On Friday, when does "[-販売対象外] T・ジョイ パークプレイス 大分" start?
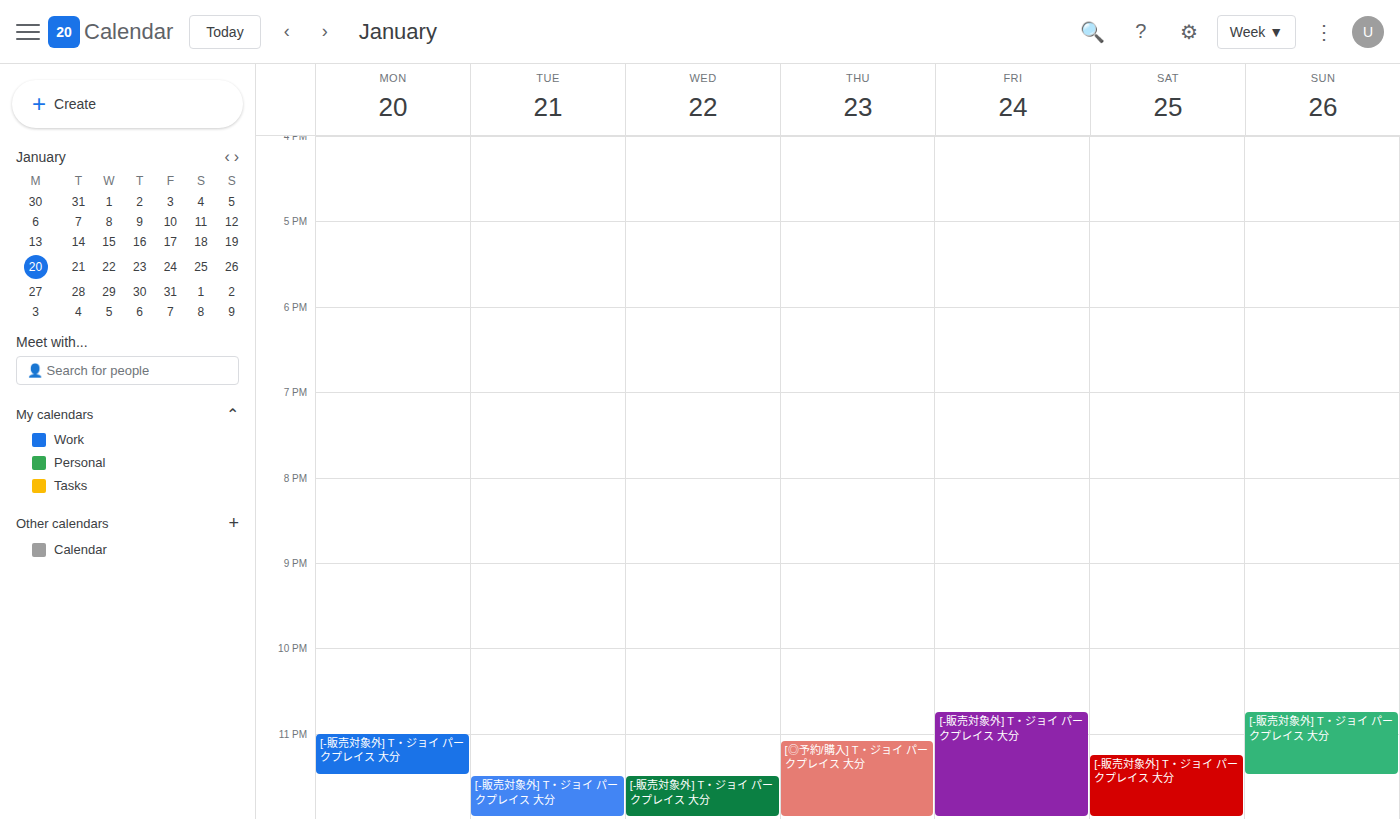
10:45 PM